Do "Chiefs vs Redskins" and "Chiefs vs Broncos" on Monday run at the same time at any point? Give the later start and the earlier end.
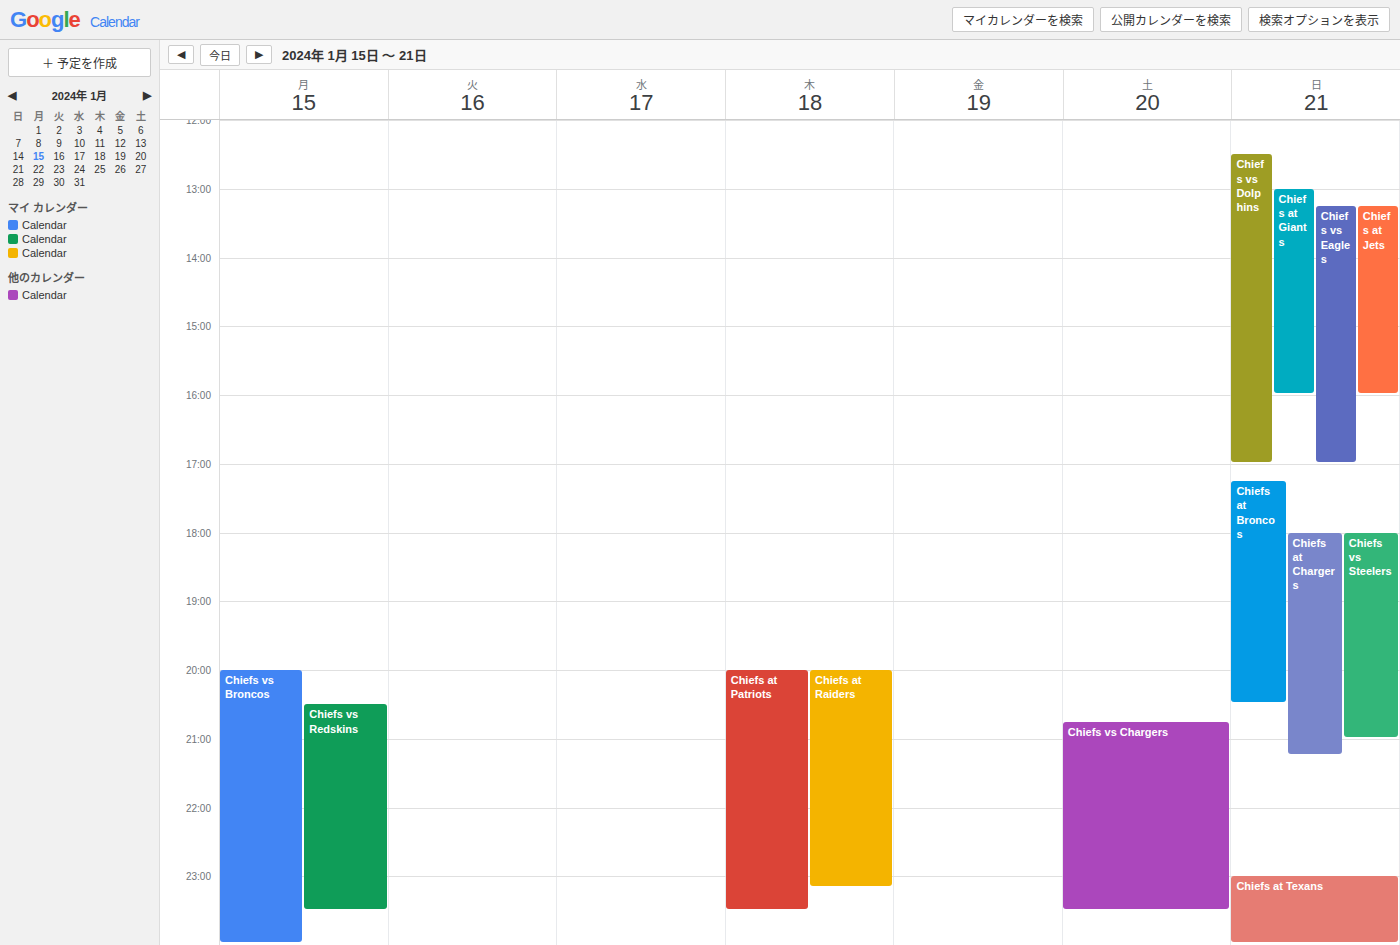
"Chiefs vs Redskins" runs 20:30 to 23:30, inside "Chiefs vs Broncos" -- they overlap.